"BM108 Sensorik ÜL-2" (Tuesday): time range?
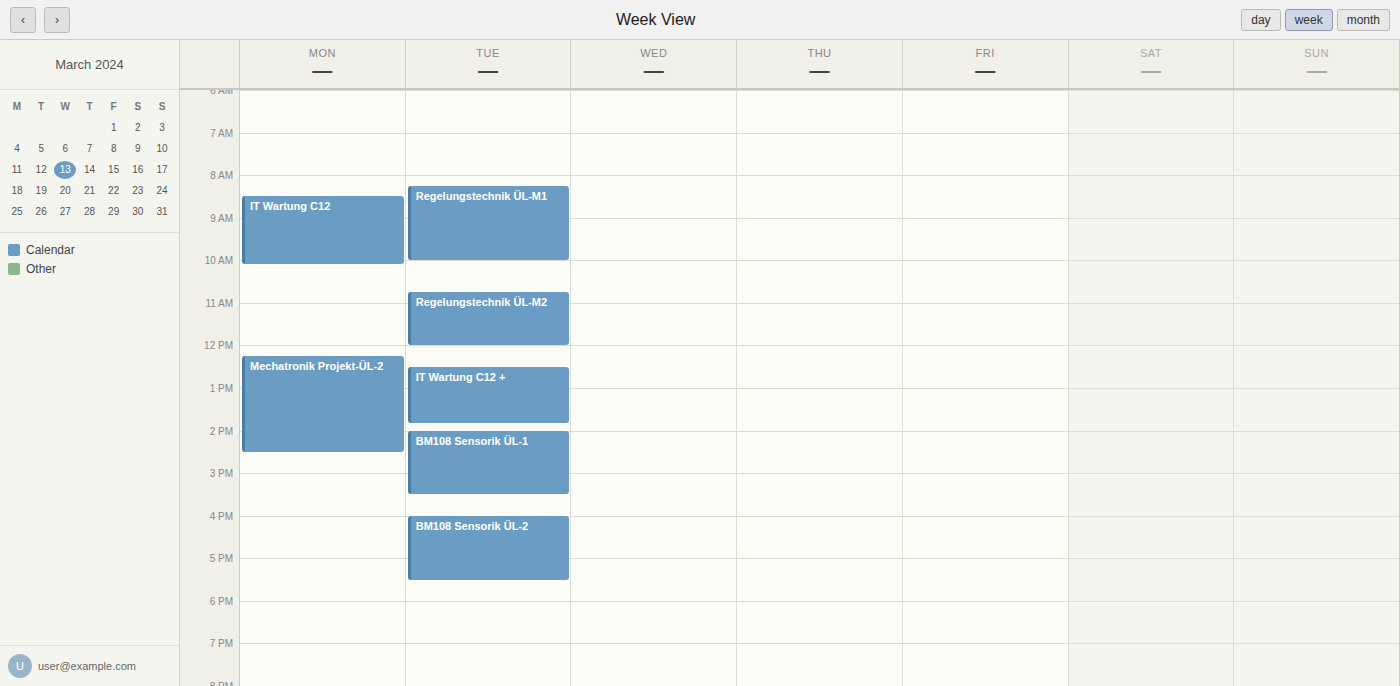
16:00 to 17:30